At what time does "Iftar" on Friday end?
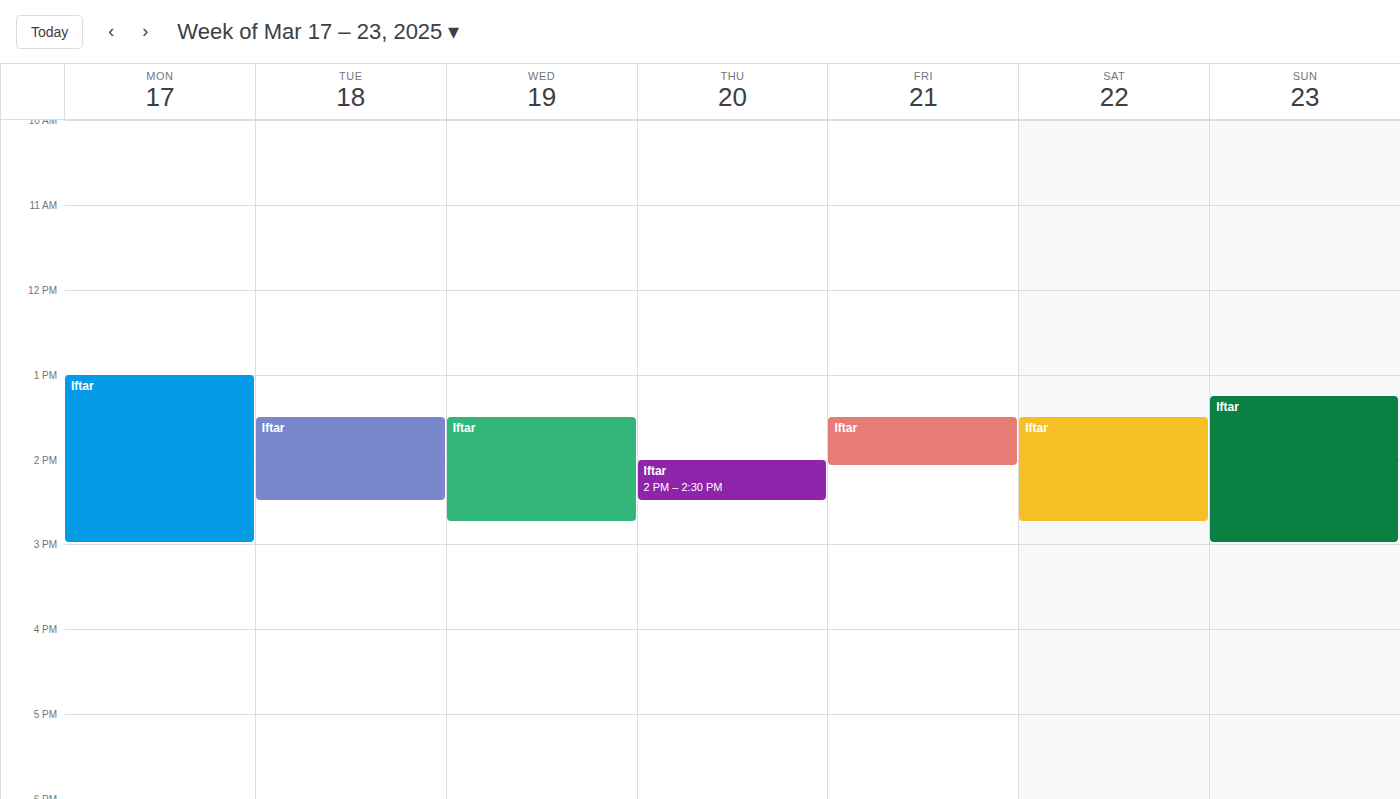
2:05 PM